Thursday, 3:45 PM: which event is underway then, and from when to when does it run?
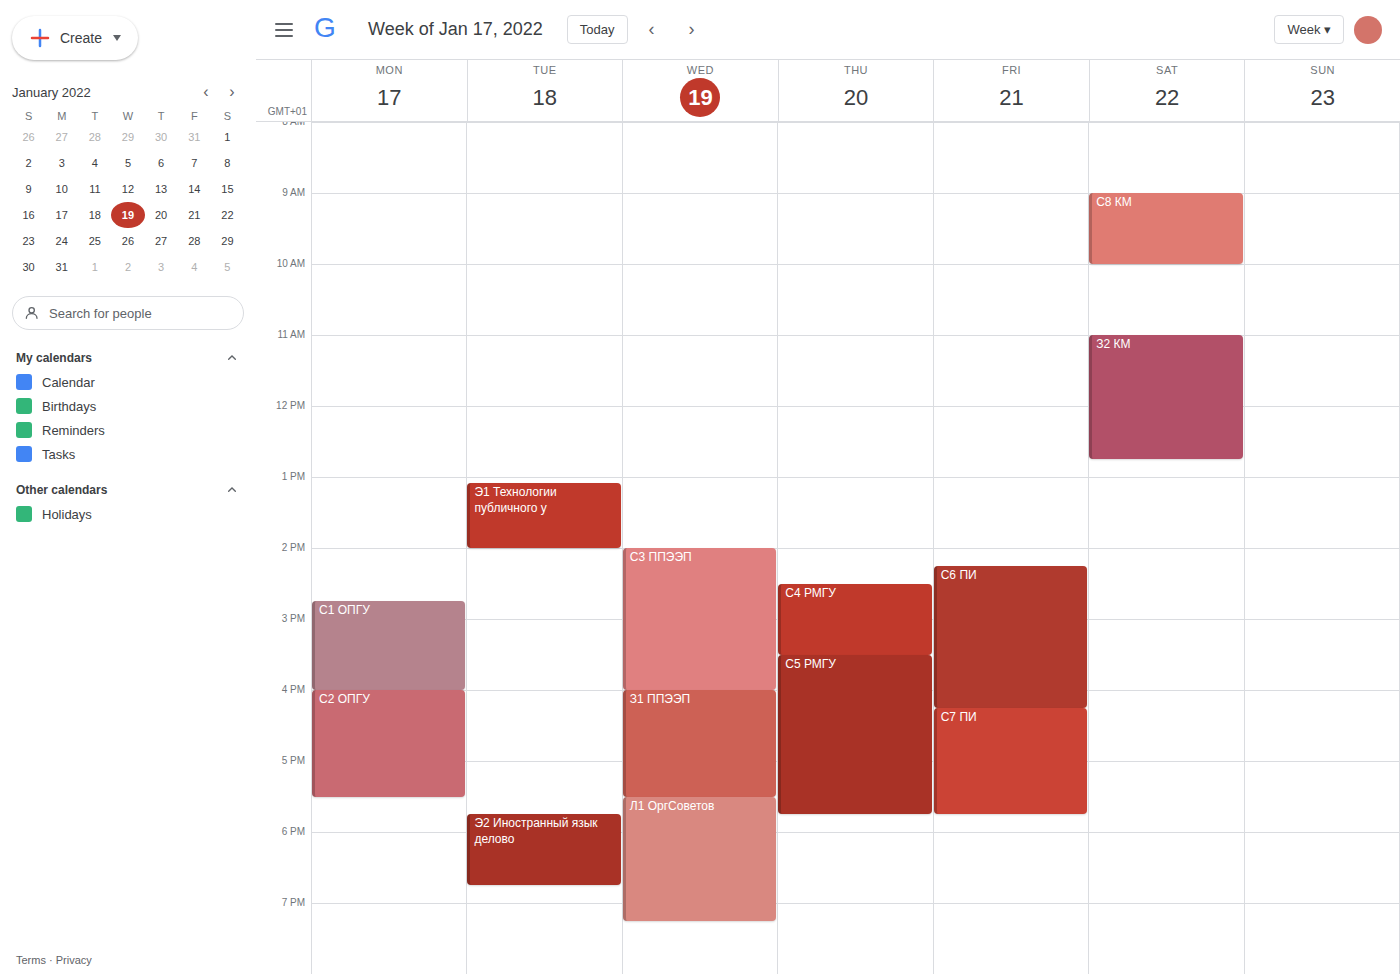
"С5 РМГУ", 3:30 PM to 5:45 PM